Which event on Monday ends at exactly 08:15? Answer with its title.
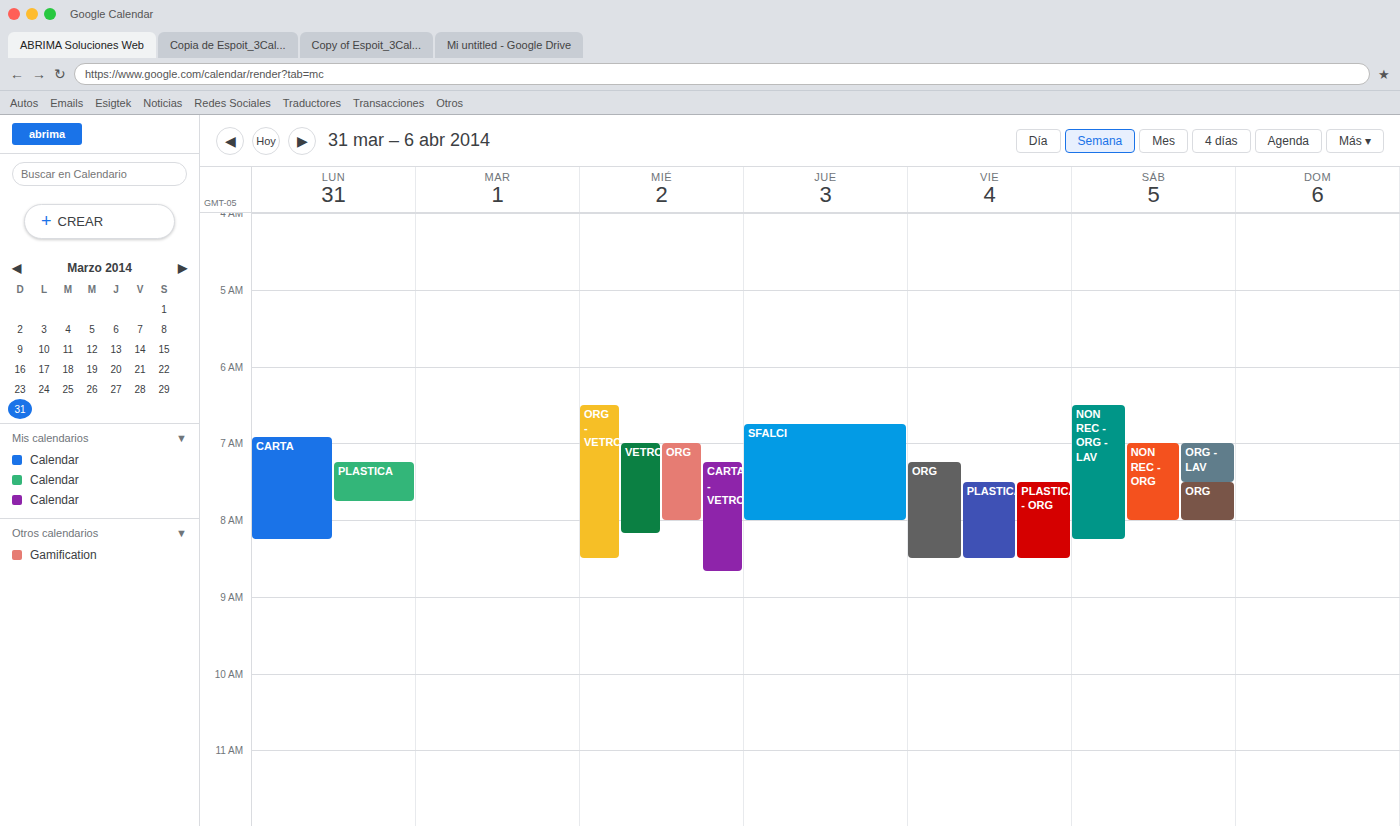
"CARTA"